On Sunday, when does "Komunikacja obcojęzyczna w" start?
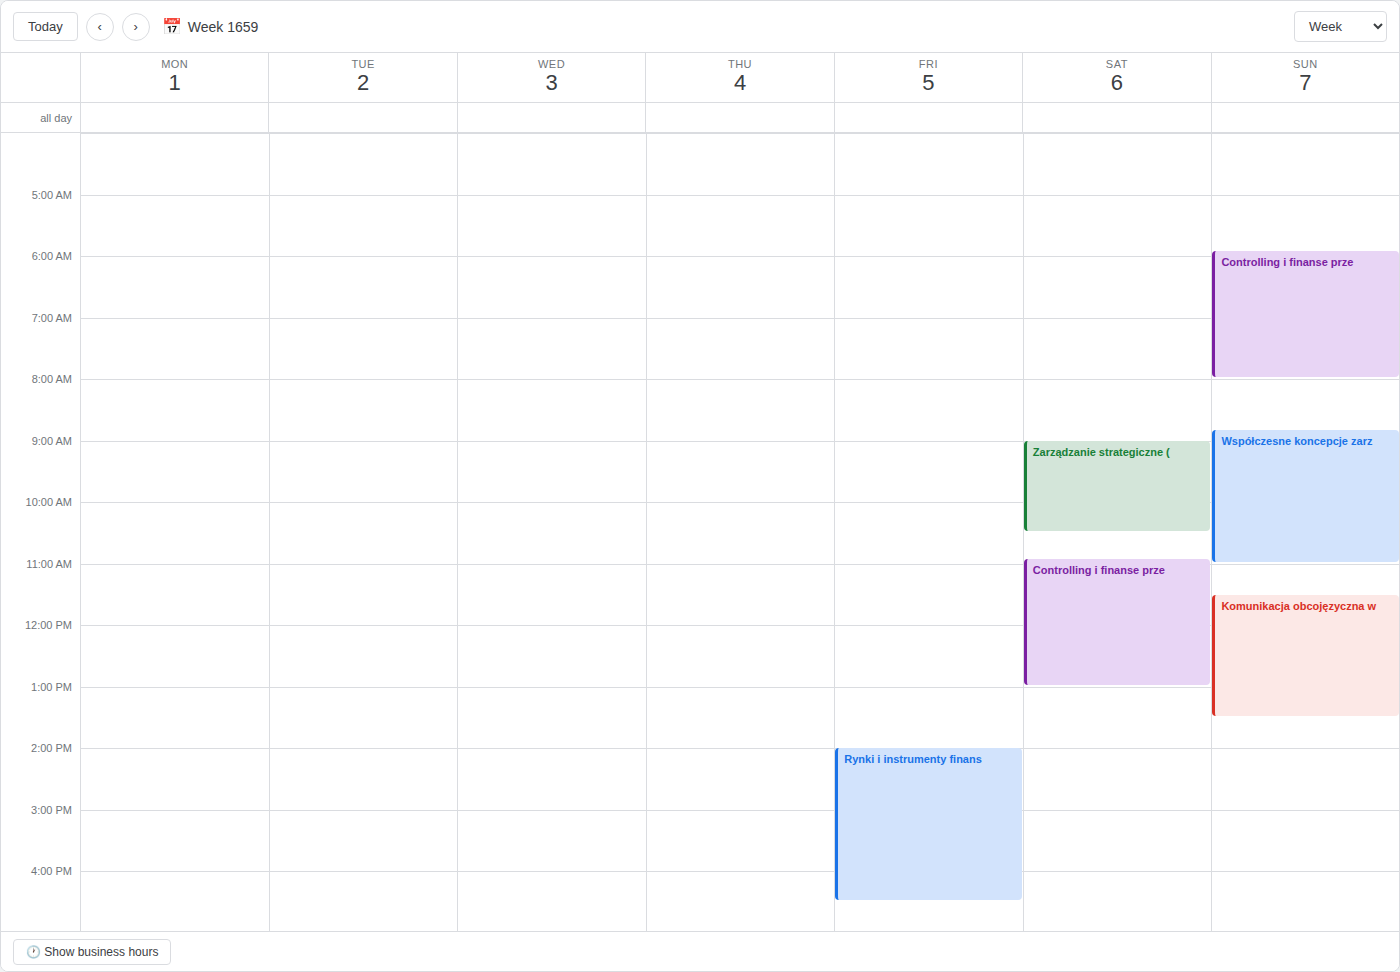
11:30